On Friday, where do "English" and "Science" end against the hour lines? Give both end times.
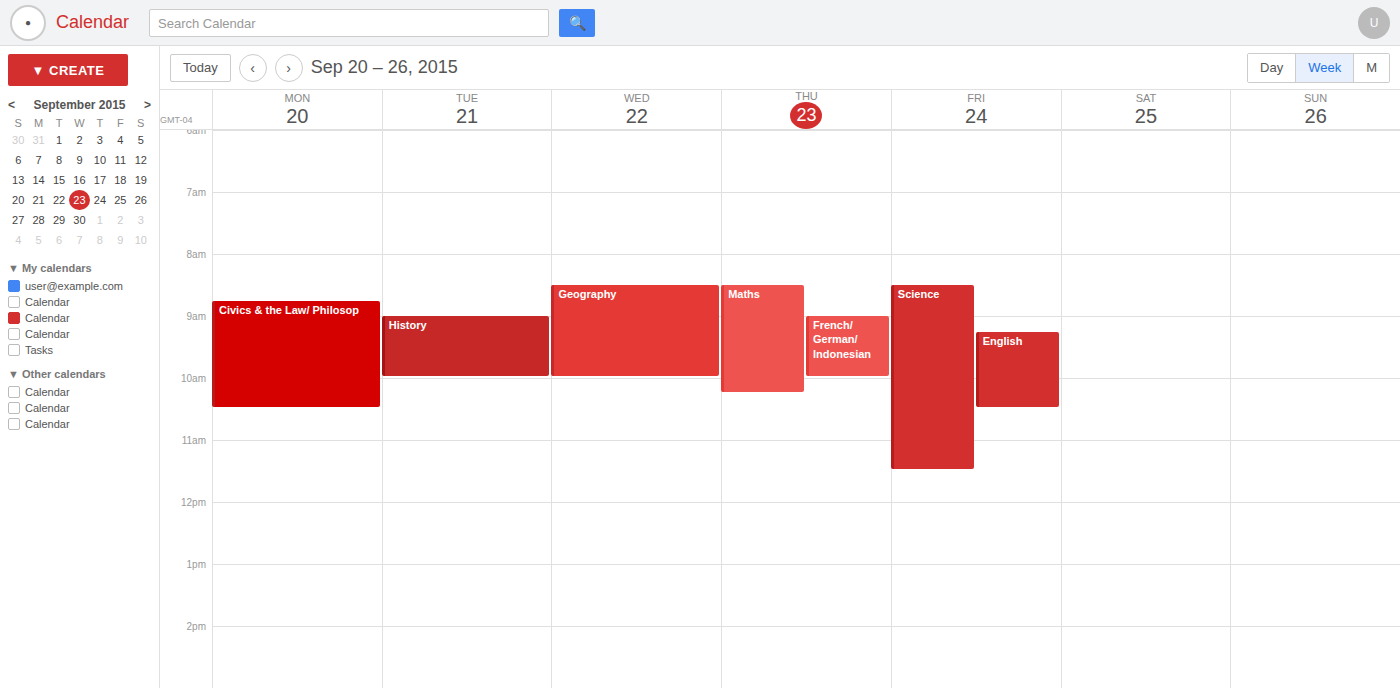
"English": 10:30 AM, halfway between the 10 AM and 11 AM lines. "Science": 11:30 AM, halfway between the 11 AM and 12 PM lines.